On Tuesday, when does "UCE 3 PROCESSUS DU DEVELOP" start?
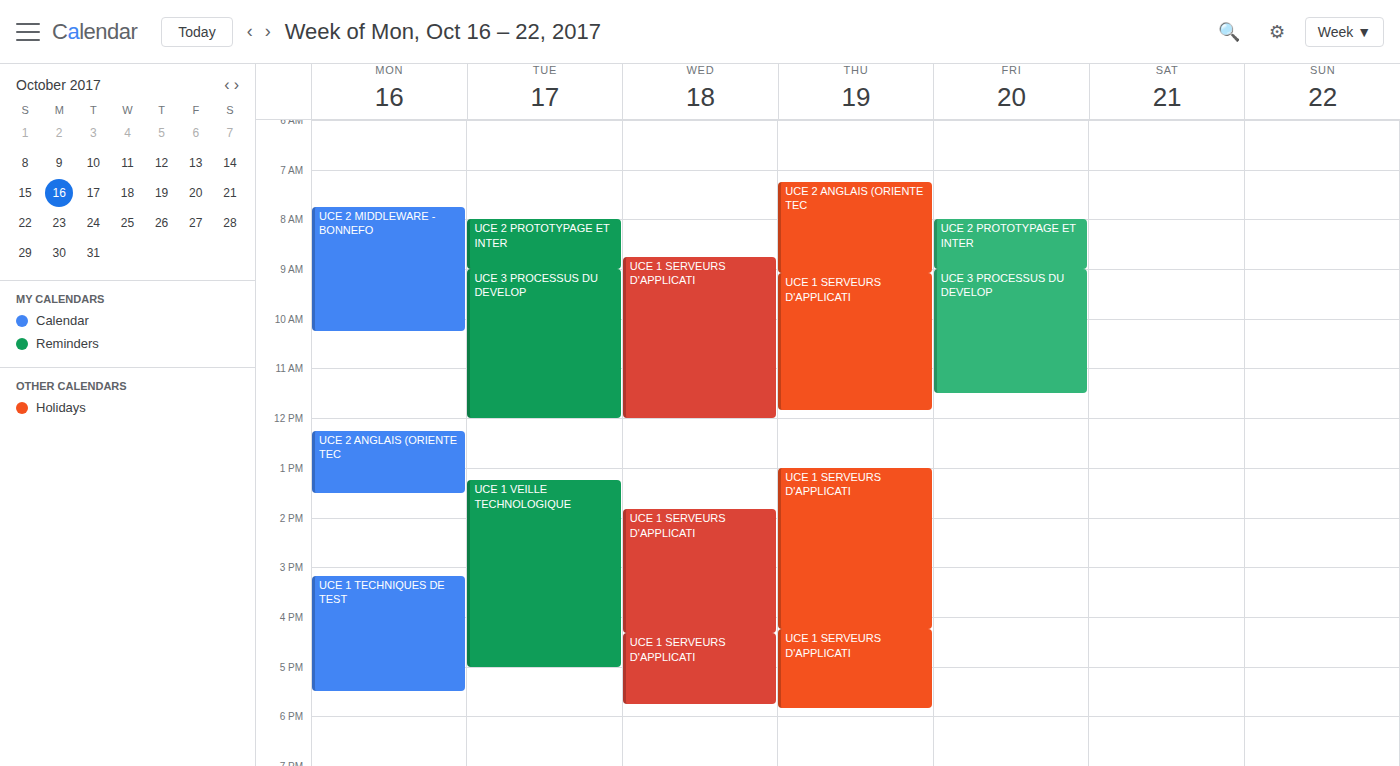
9:00 AM